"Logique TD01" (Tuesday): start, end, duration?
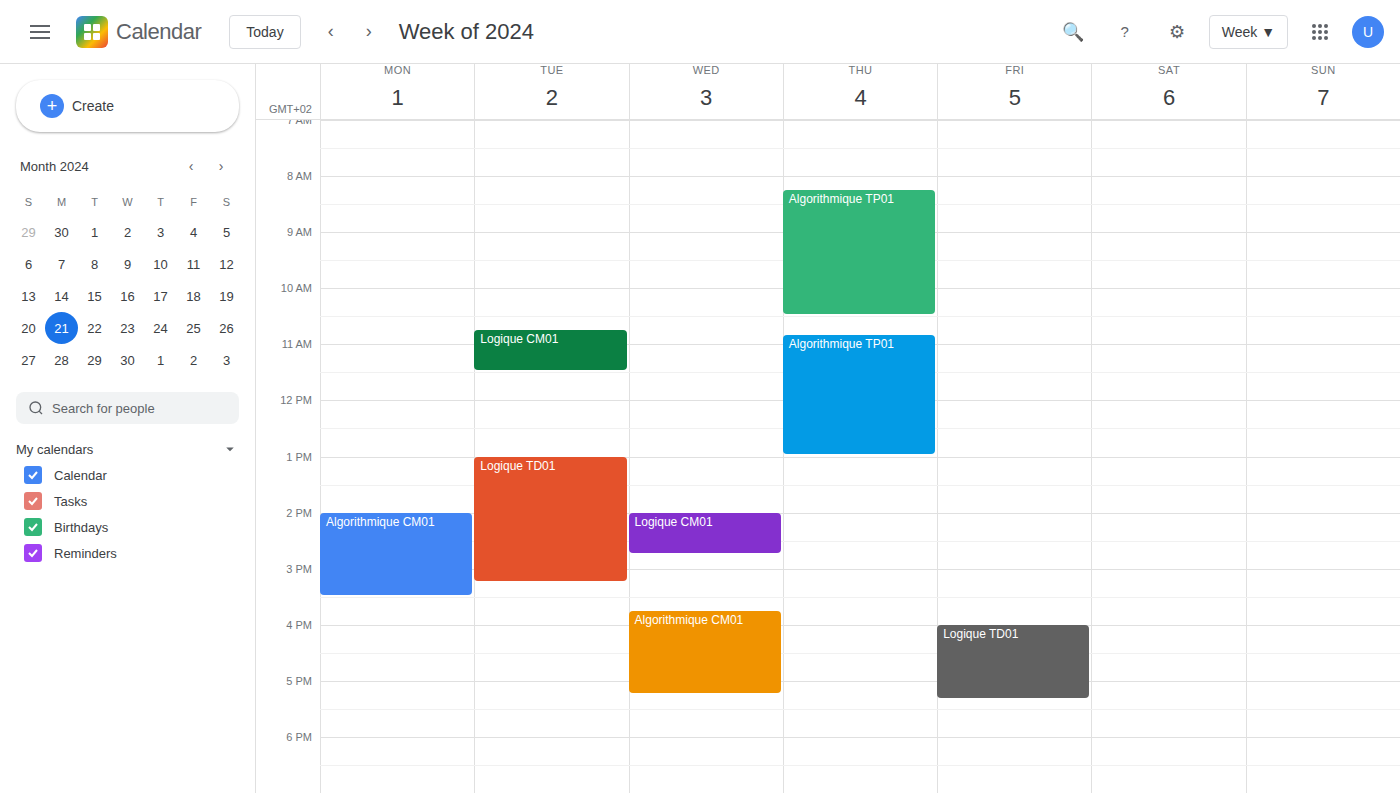
1:00 PM to 3:15 PM, 2 hours 15 minutes